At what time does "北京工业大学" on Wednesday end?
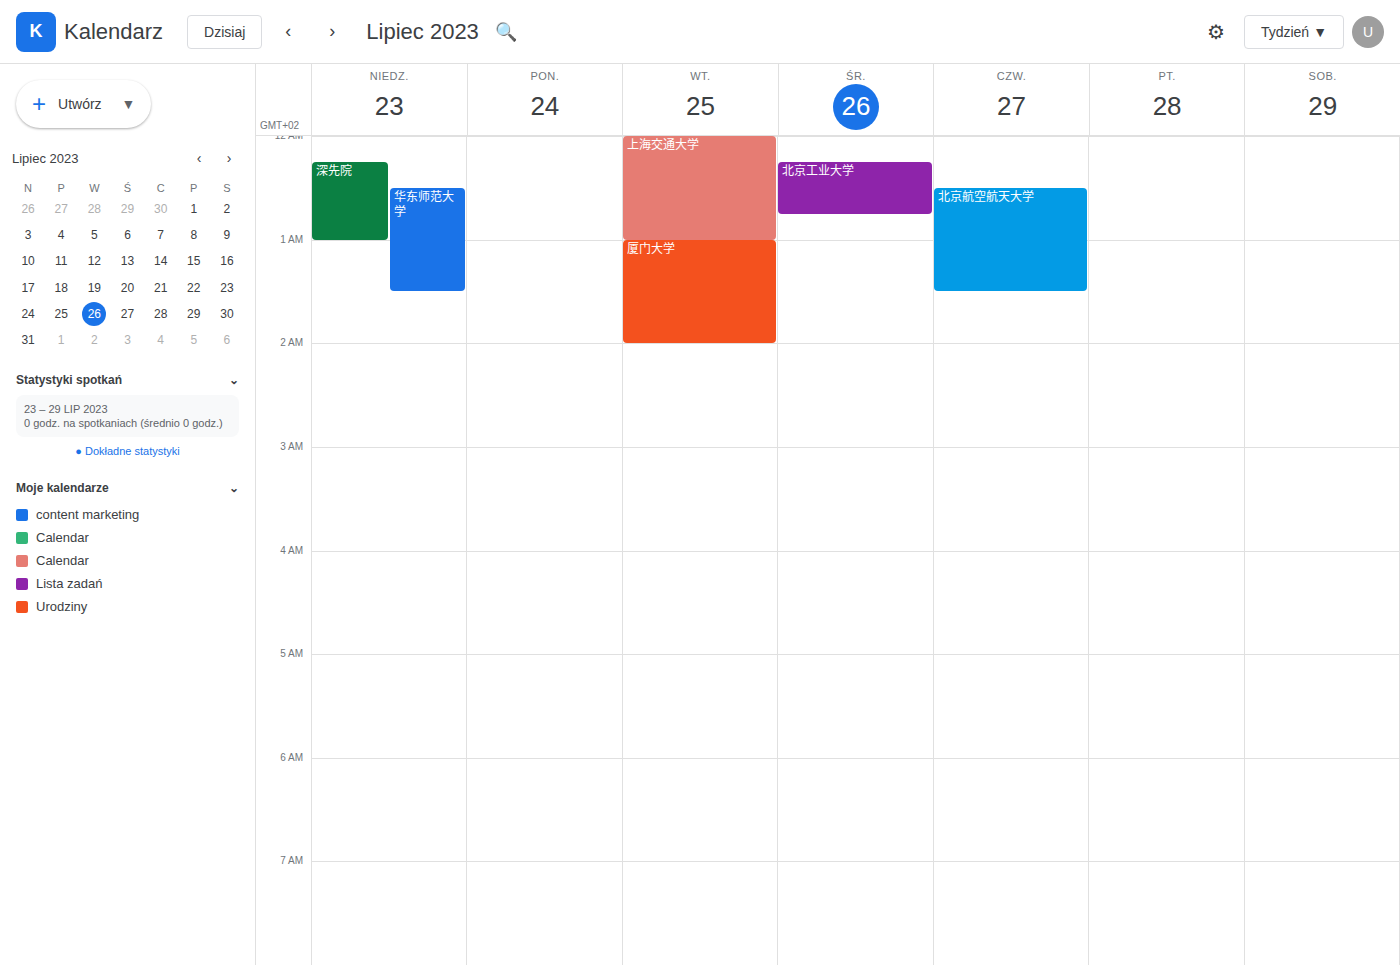
12:45 AM